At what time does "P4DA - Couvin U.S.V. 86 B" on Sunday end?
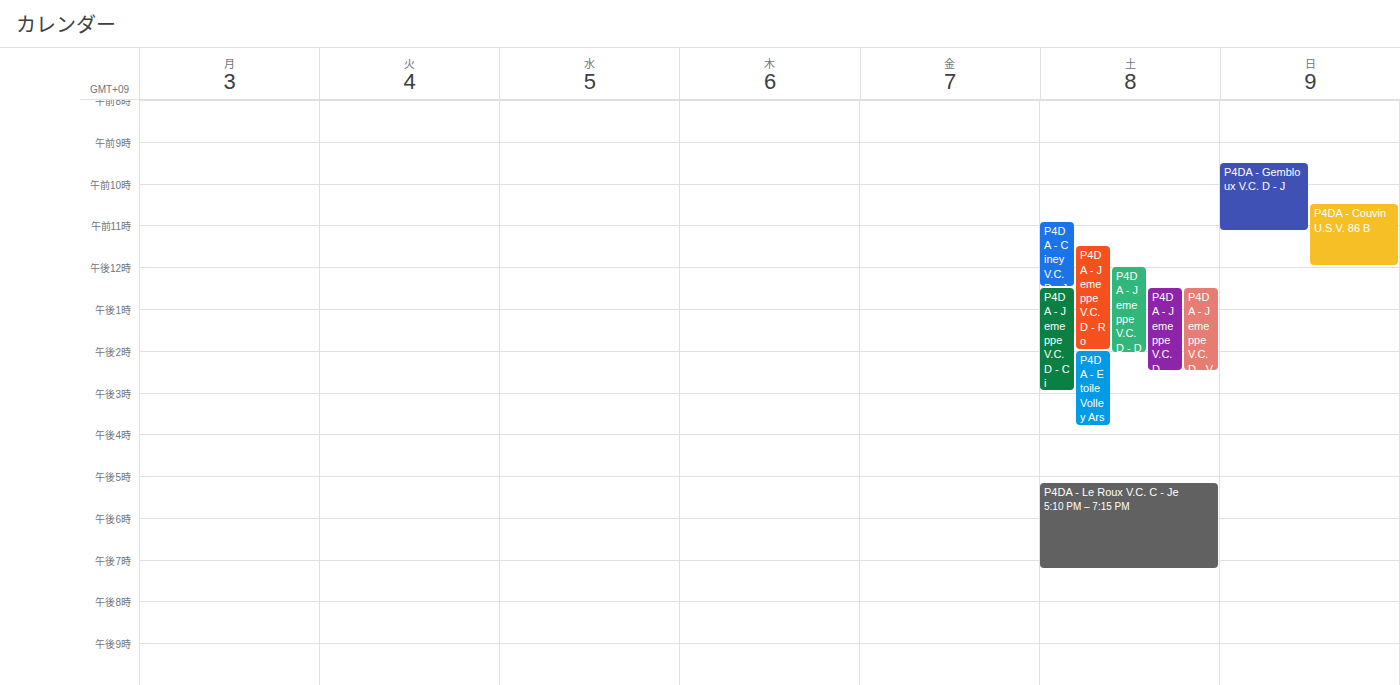
12:00 PM